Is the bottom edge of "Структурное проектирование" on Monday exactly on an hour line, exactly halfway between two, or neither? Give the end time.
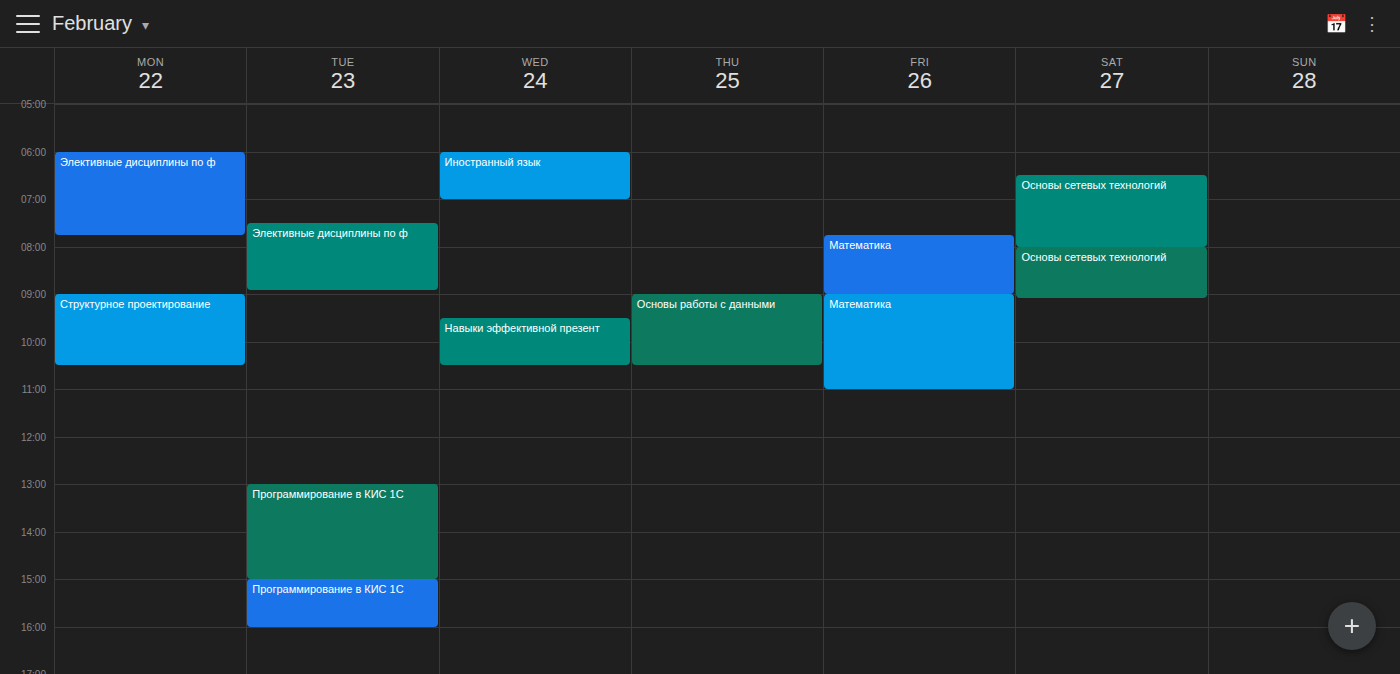
10:30 AM -- halfway between the 10 AM and 11 AM lines.